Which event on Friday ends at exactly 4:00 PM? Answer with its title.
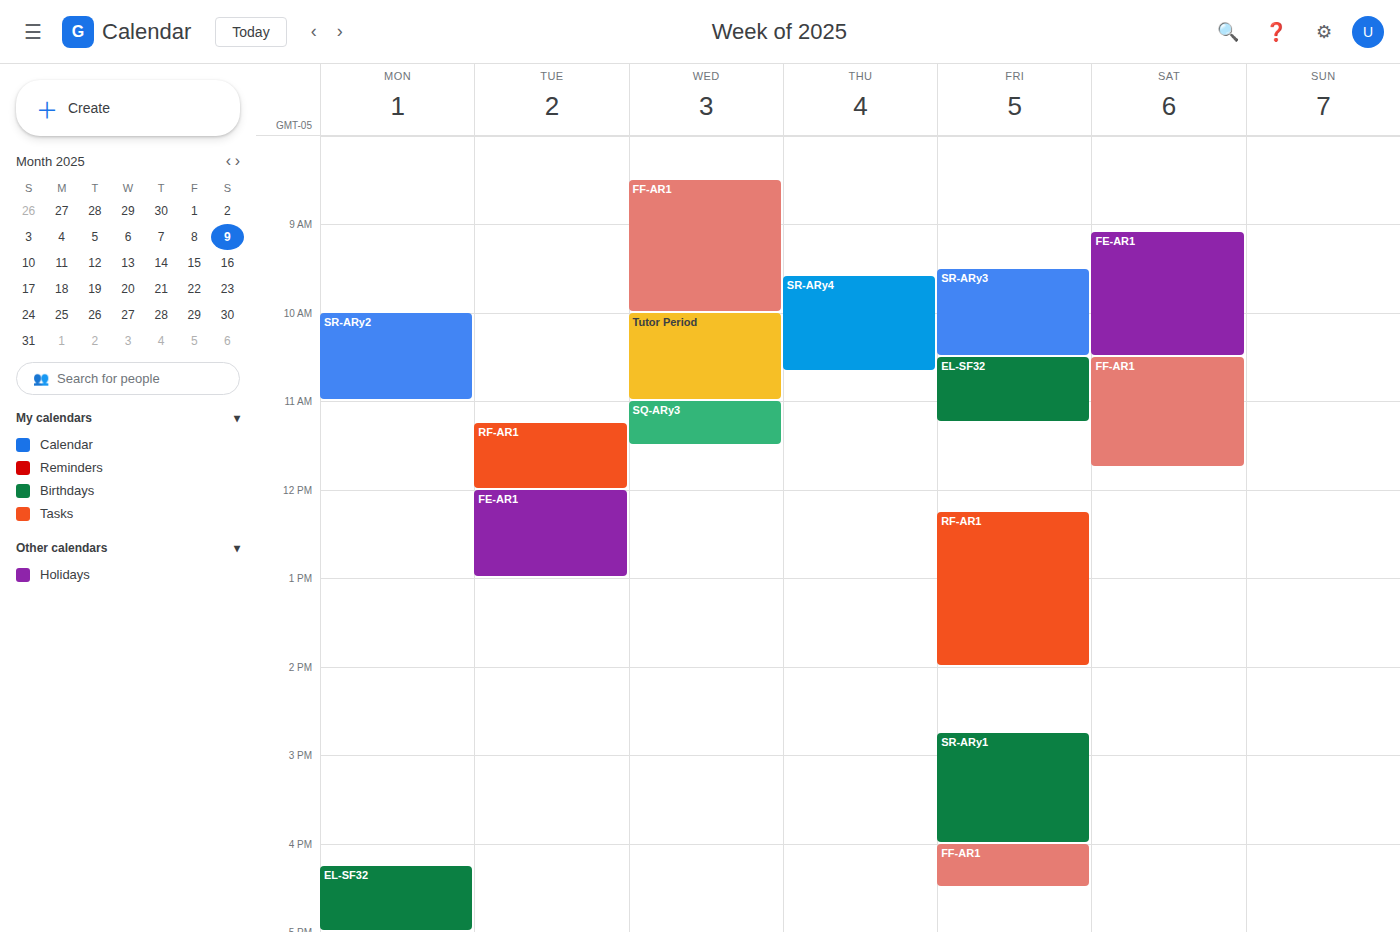
"SR-ARy1"